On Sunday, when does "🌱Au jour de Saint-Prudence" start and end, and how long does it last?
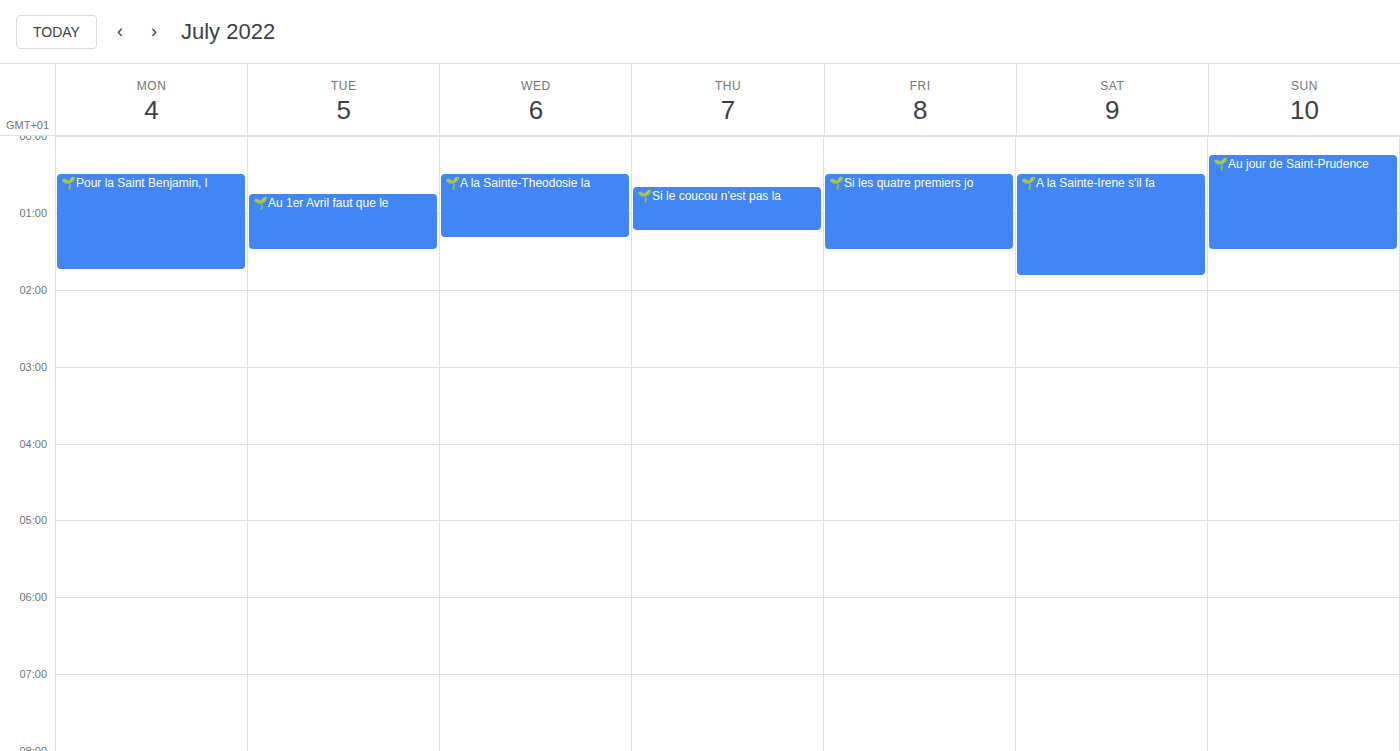
12:15 AM to 1:30 AM, 1 hour 15 minutes